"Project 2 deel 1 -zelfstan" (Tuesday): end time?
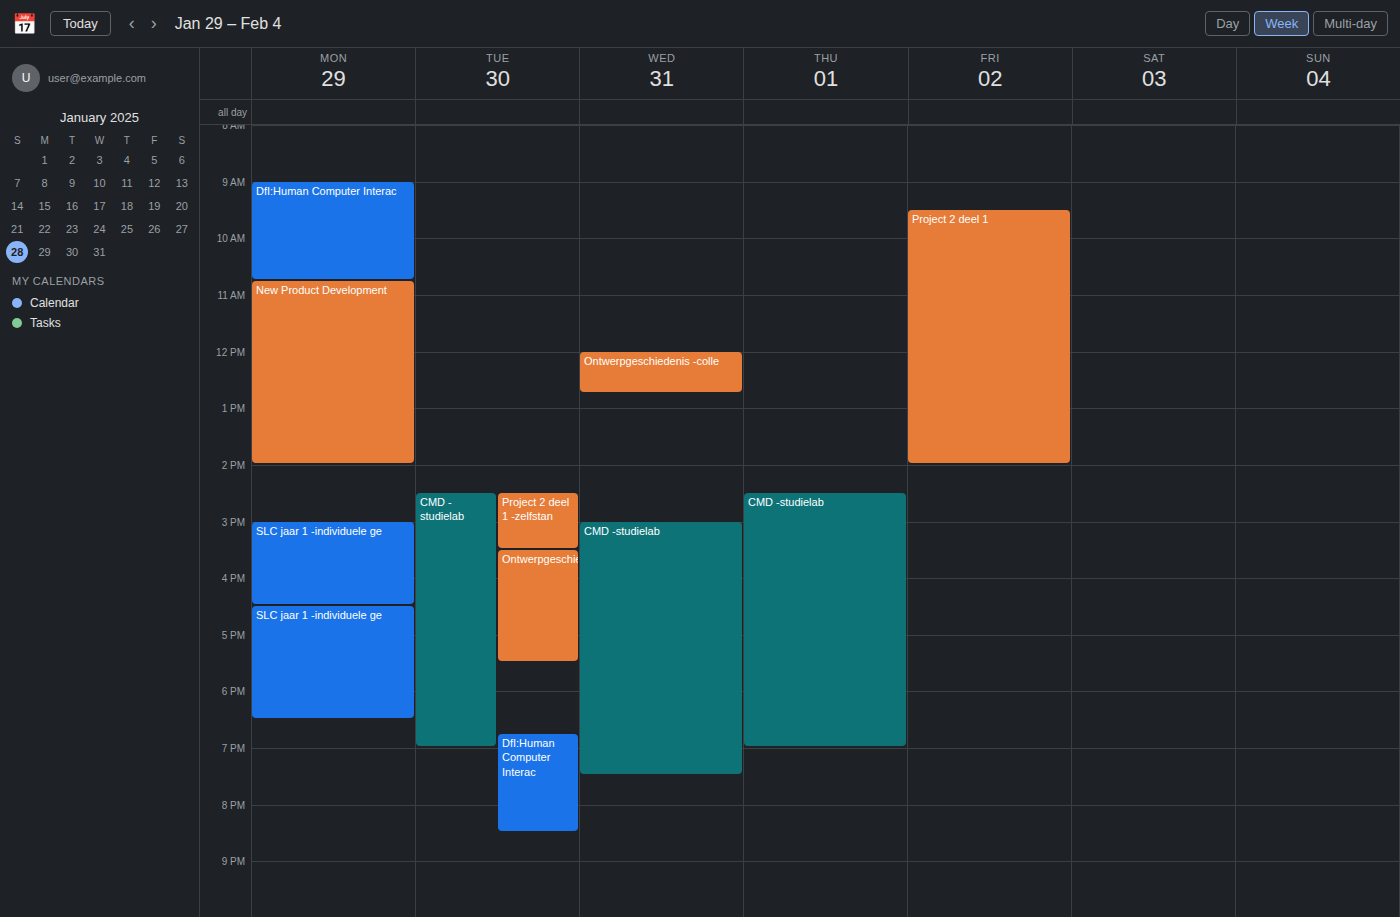
3:30 PM